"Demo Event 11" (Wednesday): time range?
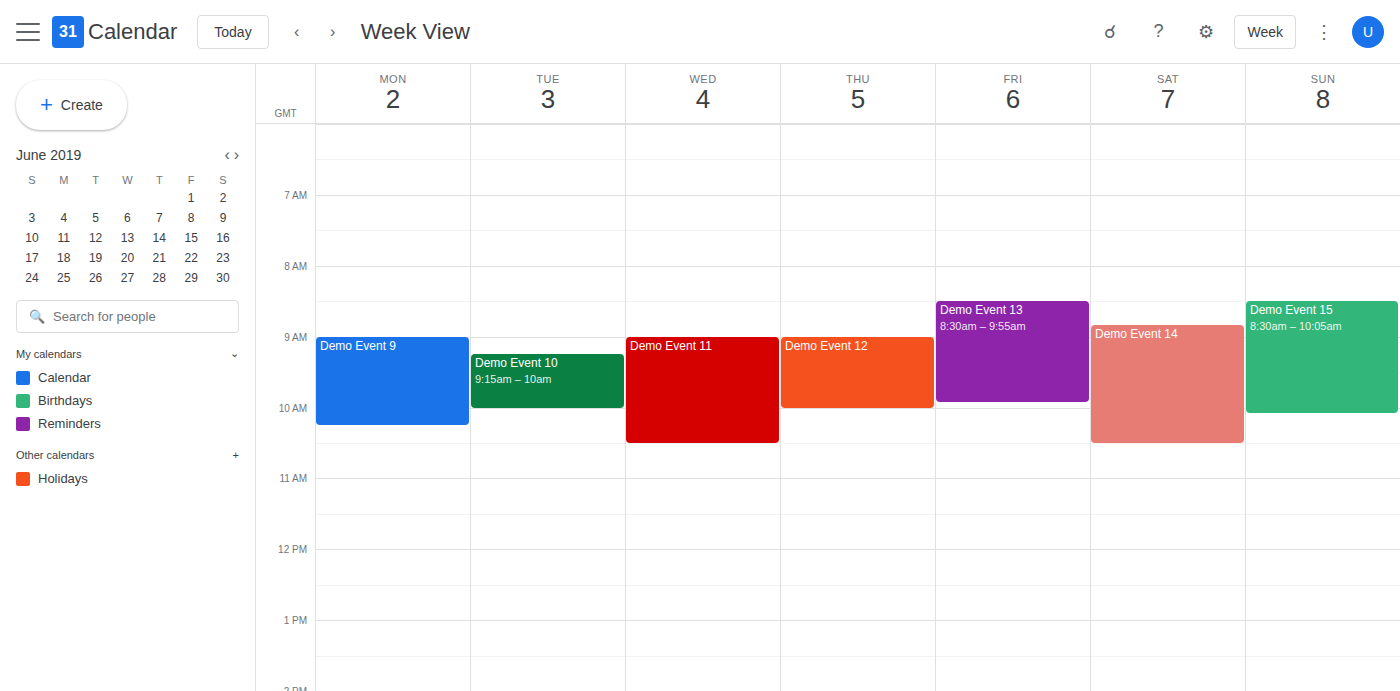
9:00 AM to 10:30 AM